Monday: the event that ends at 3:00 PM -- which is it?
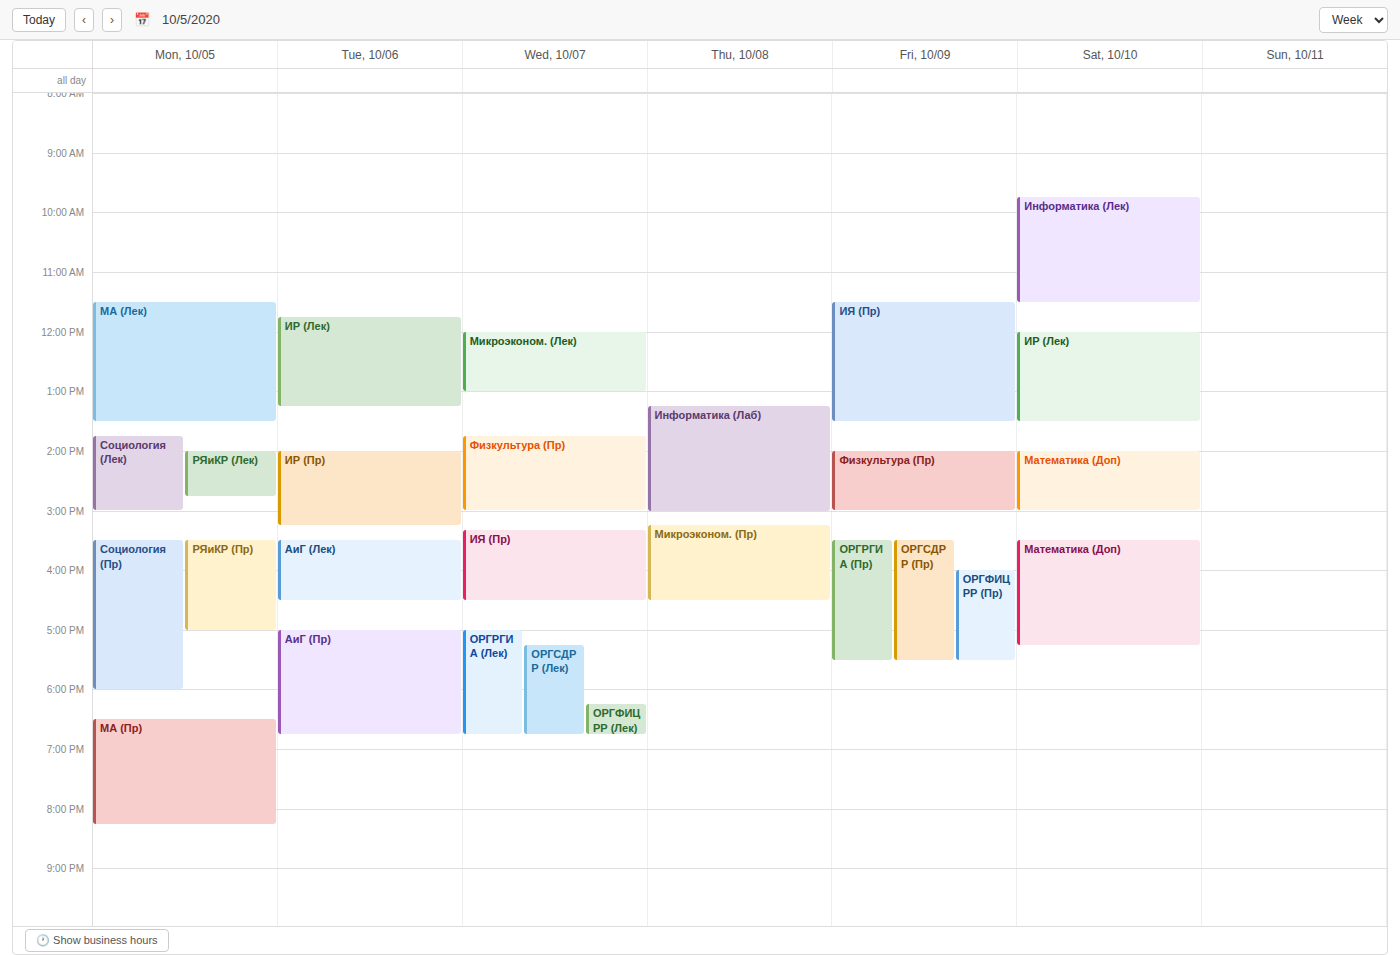
"Социология (Лек)"